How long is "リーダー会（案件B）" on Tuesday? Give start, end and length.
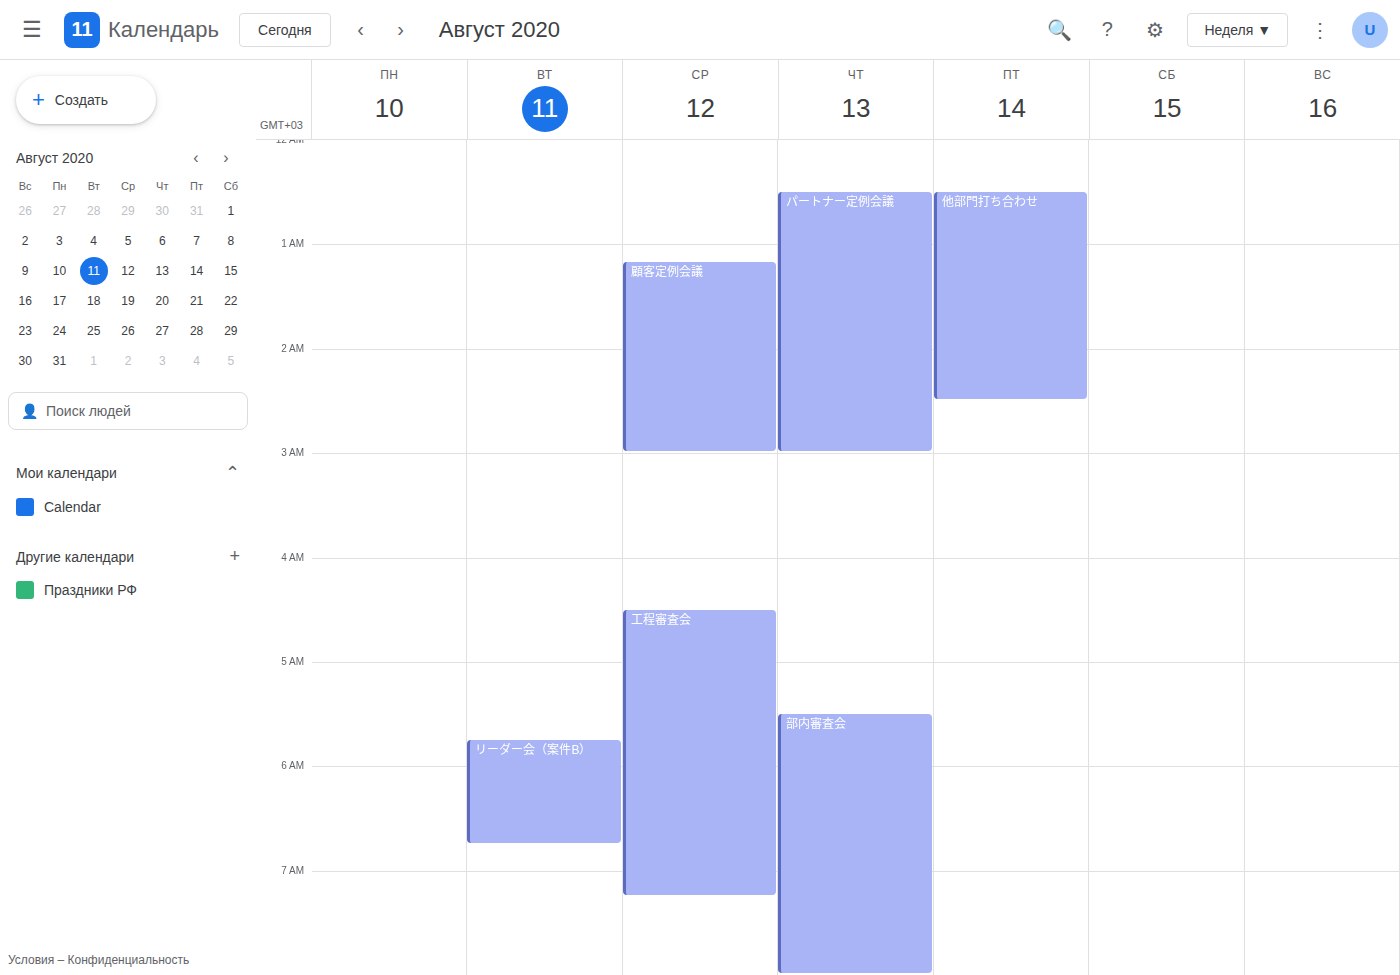
5:45 AM to 6:45 AM, 1 hour